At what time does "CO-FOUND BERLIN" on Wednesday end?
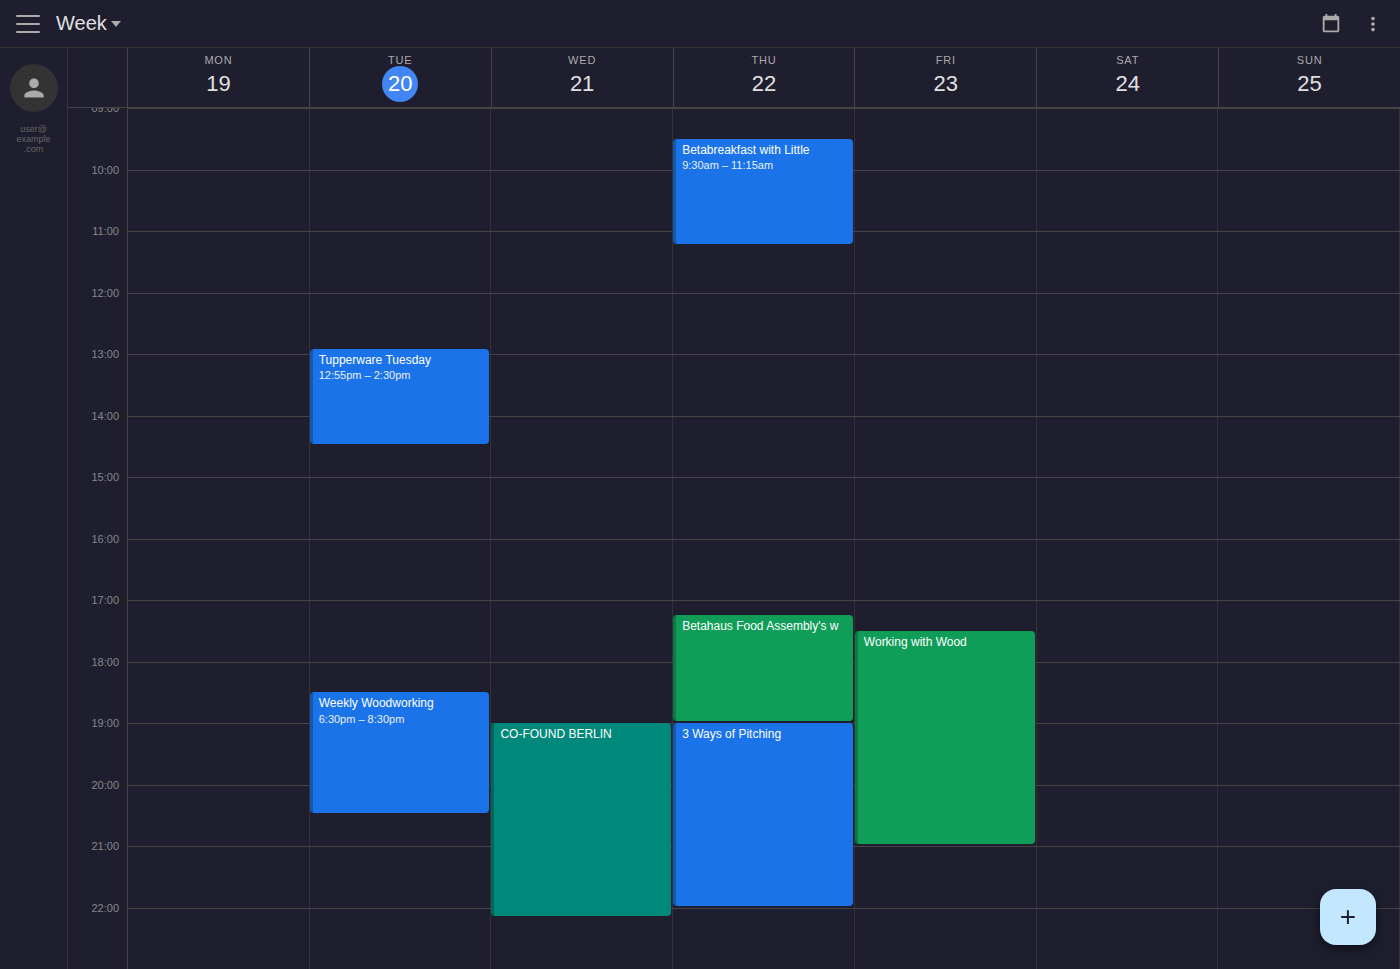
10:10 PM